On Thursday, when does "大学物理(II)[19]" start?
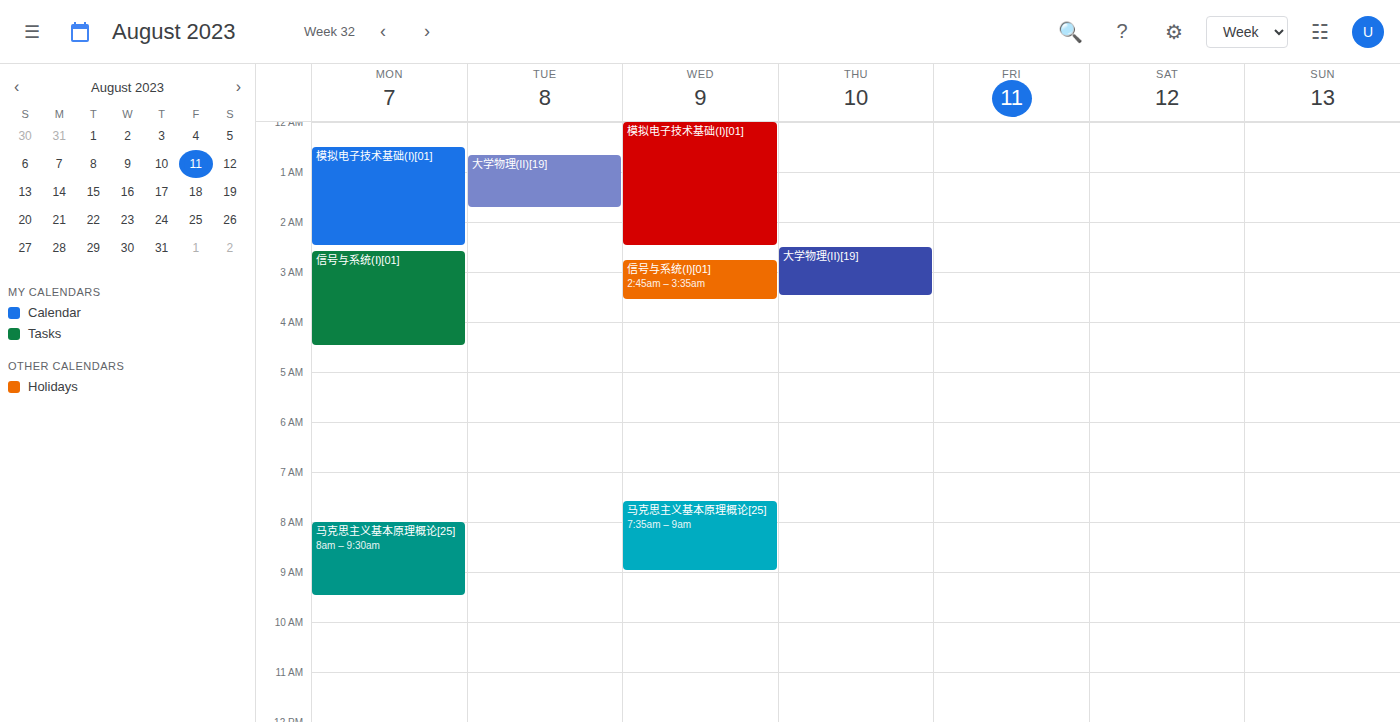
2:30 AM